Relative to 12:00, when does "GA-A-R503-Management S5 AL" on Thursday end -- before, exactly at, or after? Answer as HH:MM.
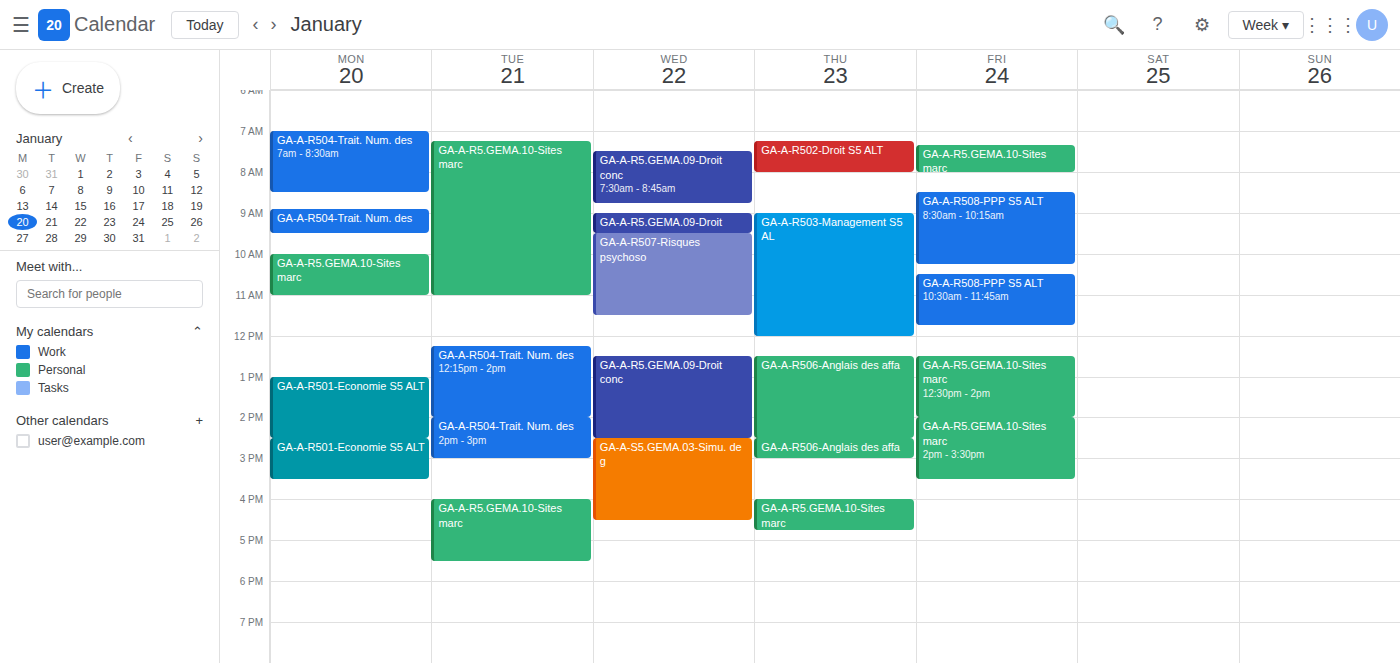
12:00 -- exactly at 12:00, on the 12:00 line.